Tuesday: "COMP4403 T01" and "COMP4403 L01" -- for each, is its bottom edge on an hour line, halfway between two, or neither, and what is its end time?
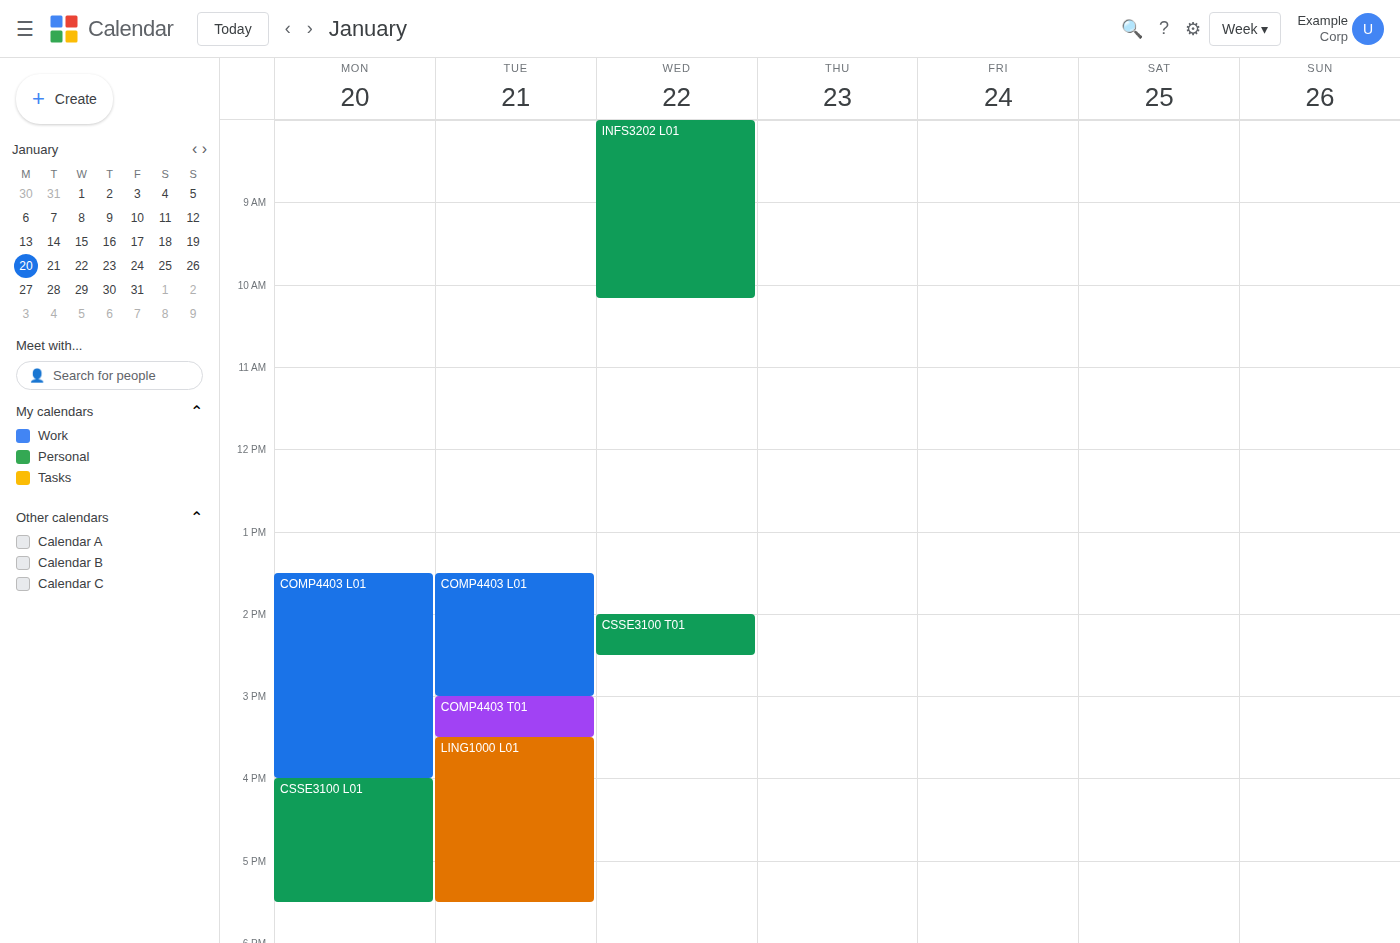
"COMP4403 T01": 3:30 PM, halfway between the 3 PM and 4 PM lines. "COMP4403 L01": 3:00 PM, exactly on the 3 PM line.